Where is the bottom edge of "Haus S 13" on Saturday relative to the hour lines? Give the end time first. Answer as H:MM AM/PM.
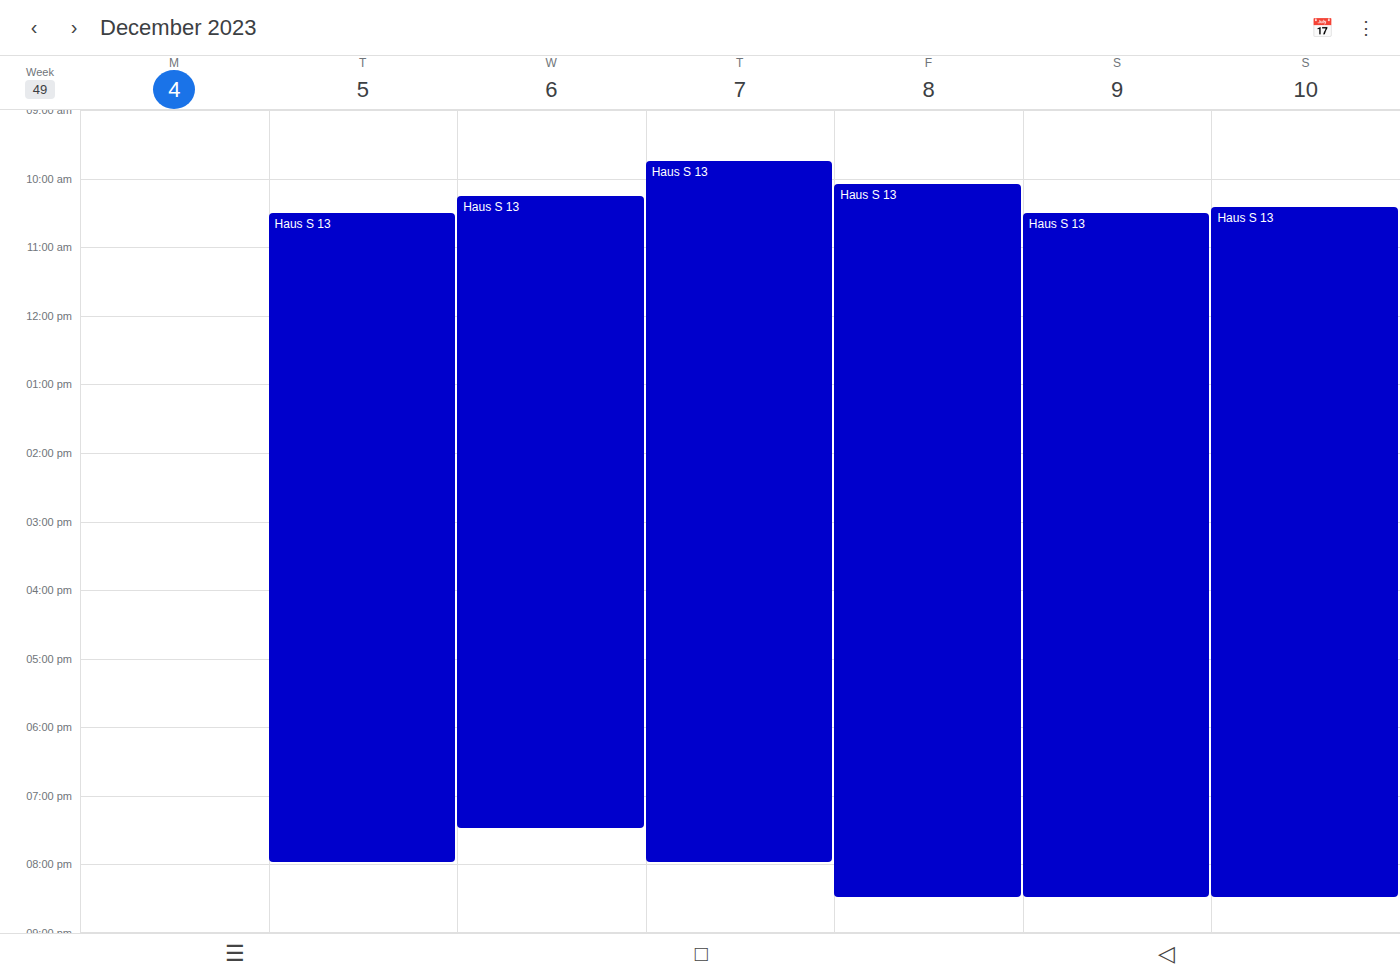
8:30 PM -- halfway between the 8 PM and 9 PM lines.